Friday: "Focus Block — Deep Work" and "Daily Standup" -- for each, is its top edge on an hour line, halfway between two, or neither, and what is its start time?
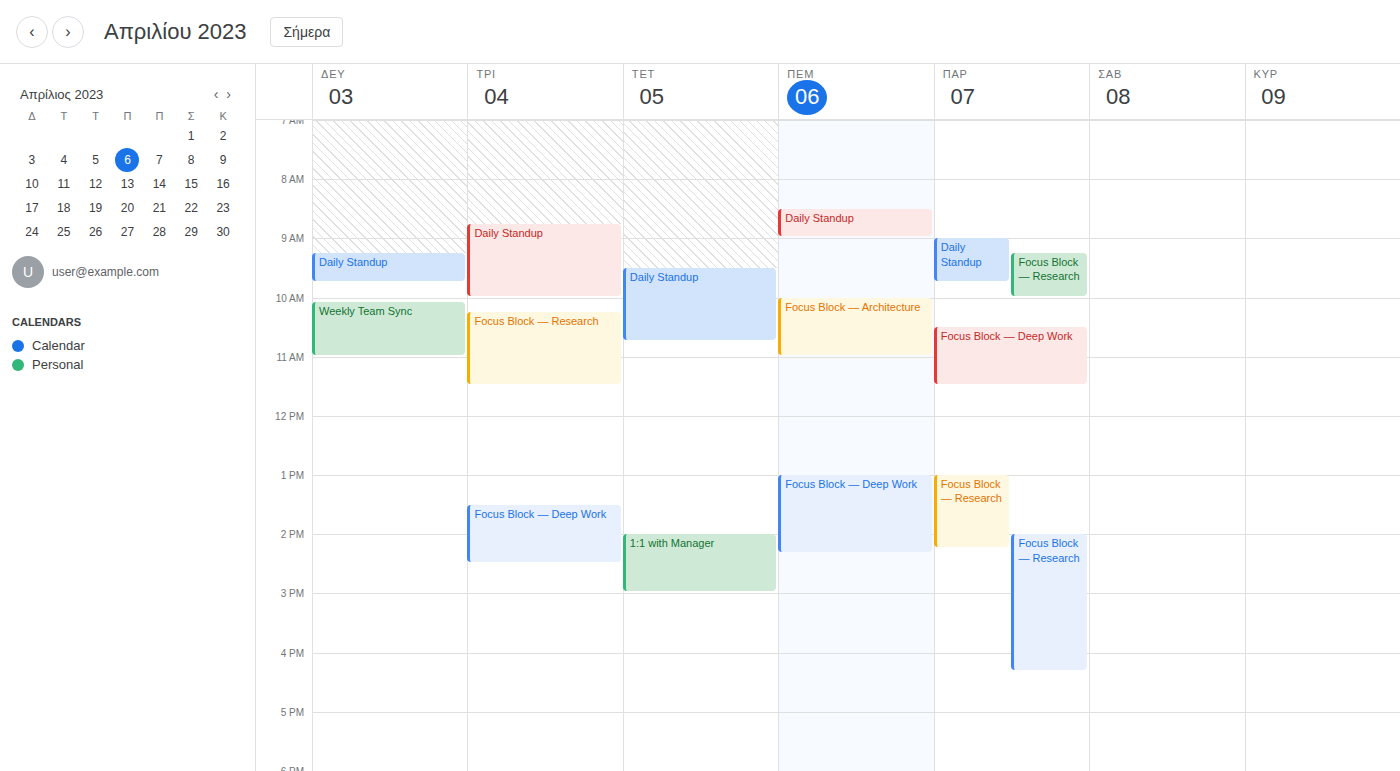
"Focus Block — Deep Work": 10:30 AM, halfway between the 10 AM and 11 AM lines. "Daily Standup": 9:00 AM, exactly on the 9 AM line.